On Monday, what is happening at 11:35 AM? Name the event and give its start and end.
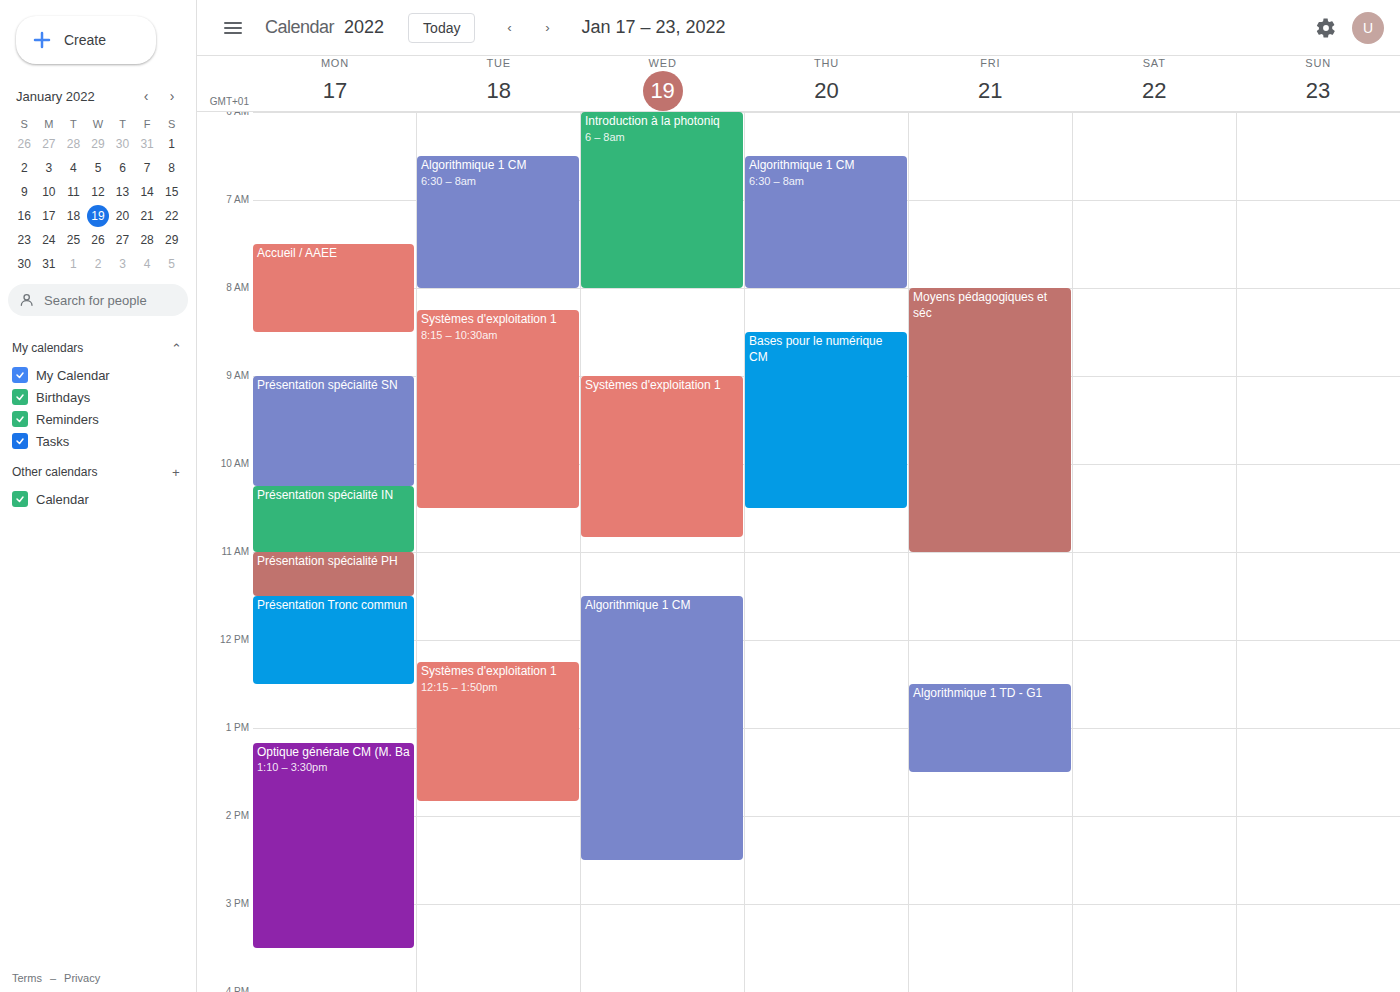
"Présentation Tronc commun", 11:30 AM to 12:30 PM